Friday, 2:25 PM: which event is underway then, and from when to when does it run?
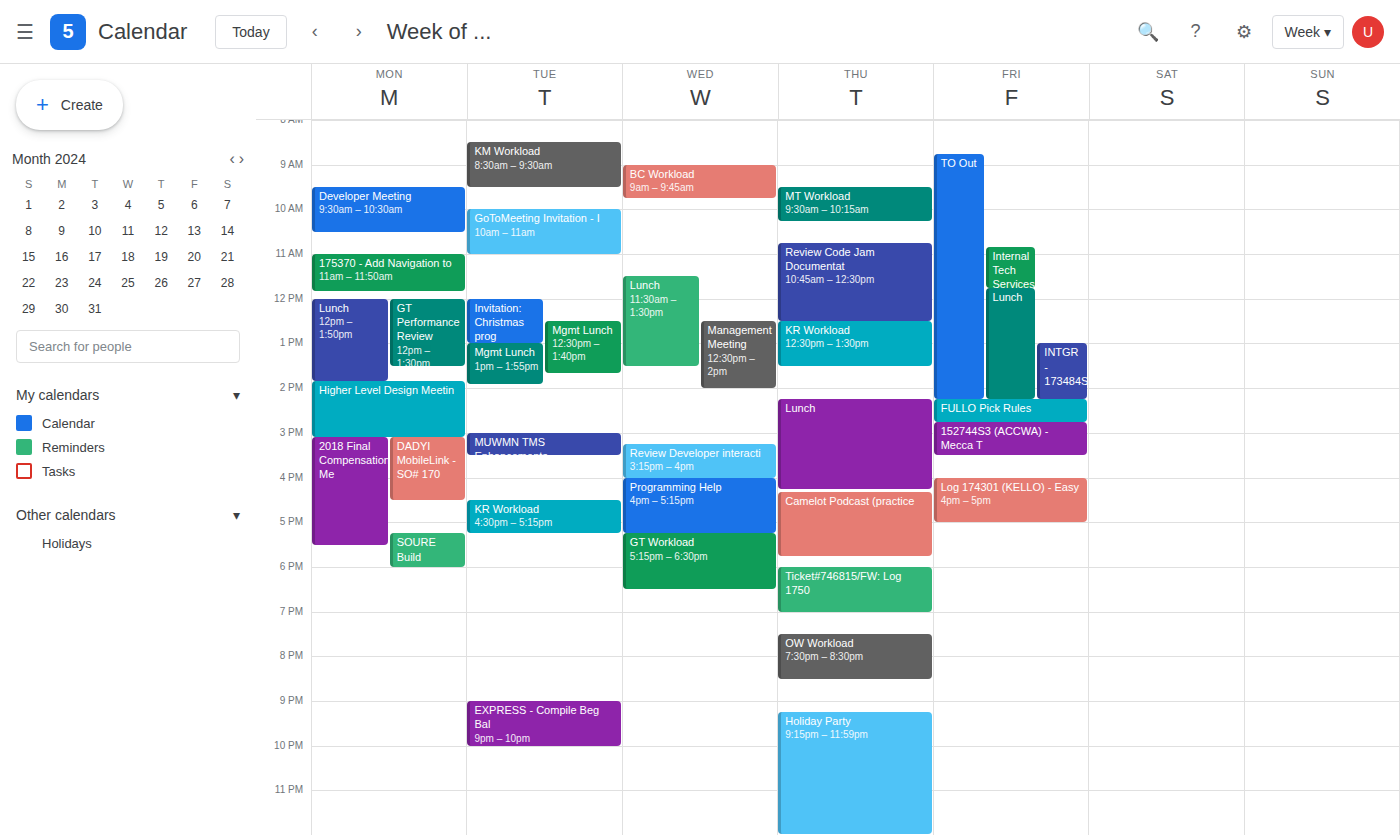
"FULLO Pick Rules", 2:15 PM to 2:45 PM